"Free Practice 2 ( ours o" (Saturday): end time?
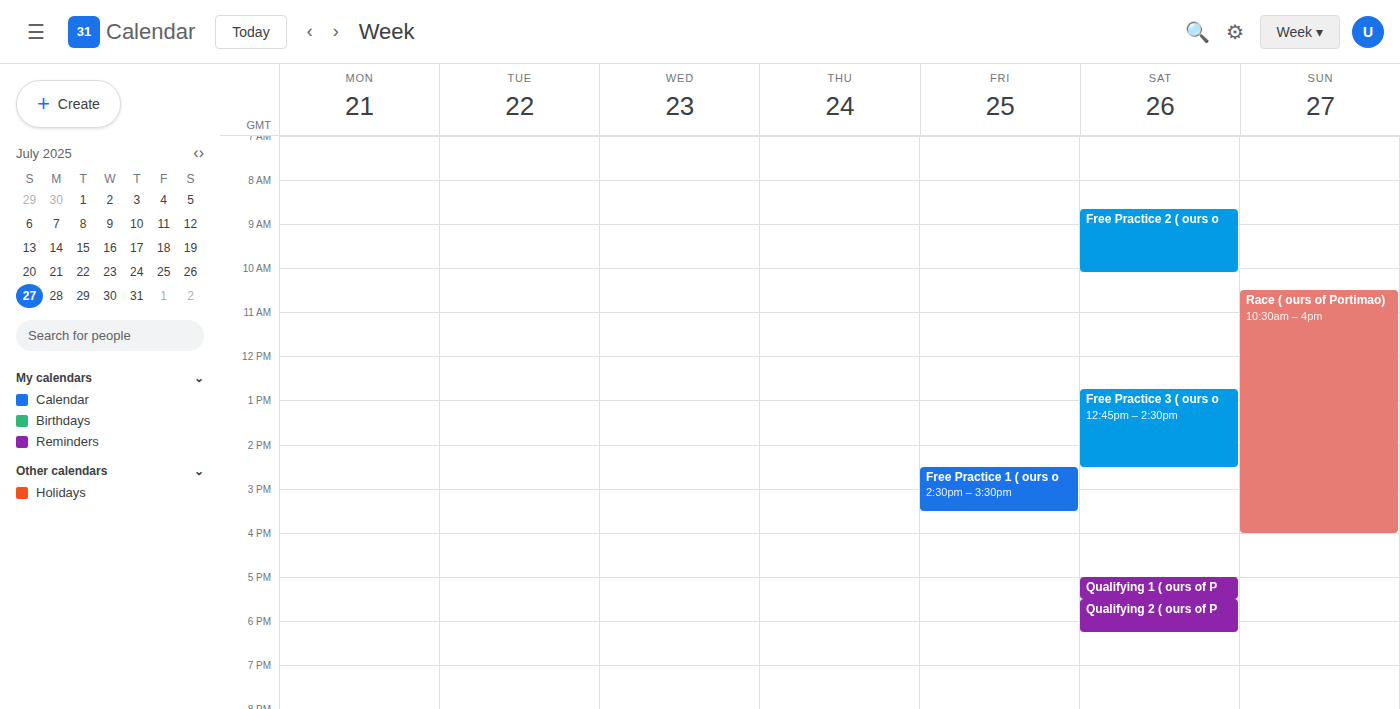
10:05 AM